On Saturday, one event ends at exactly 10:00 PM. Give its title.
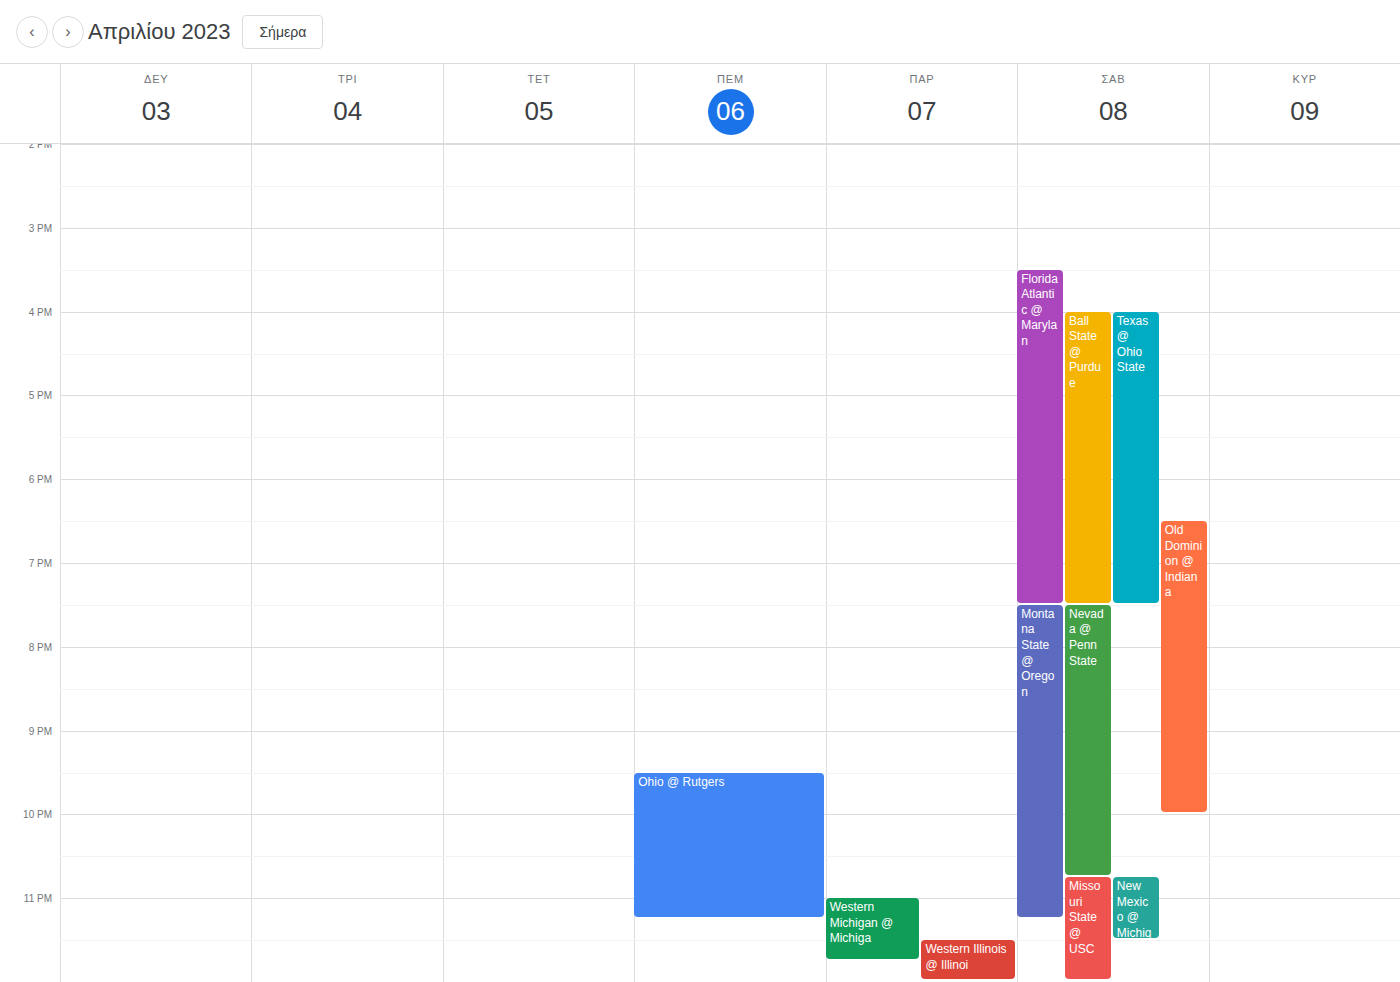
"Old Dominion @ Indiana"